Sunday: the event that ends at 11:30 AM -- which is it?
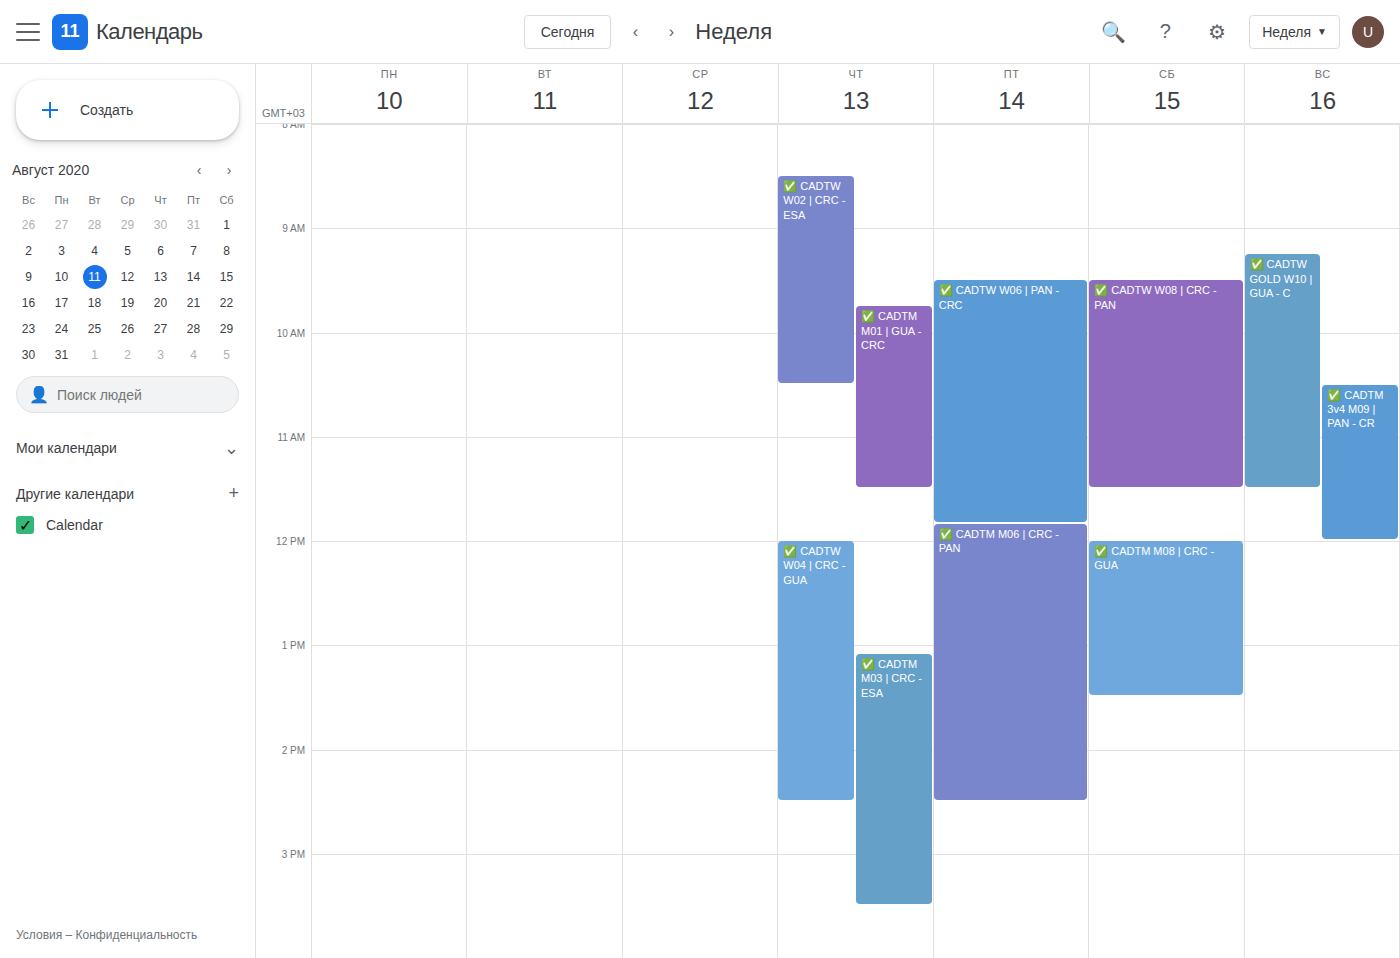
"✅ CADTW GOLD W10 | GUA - C"